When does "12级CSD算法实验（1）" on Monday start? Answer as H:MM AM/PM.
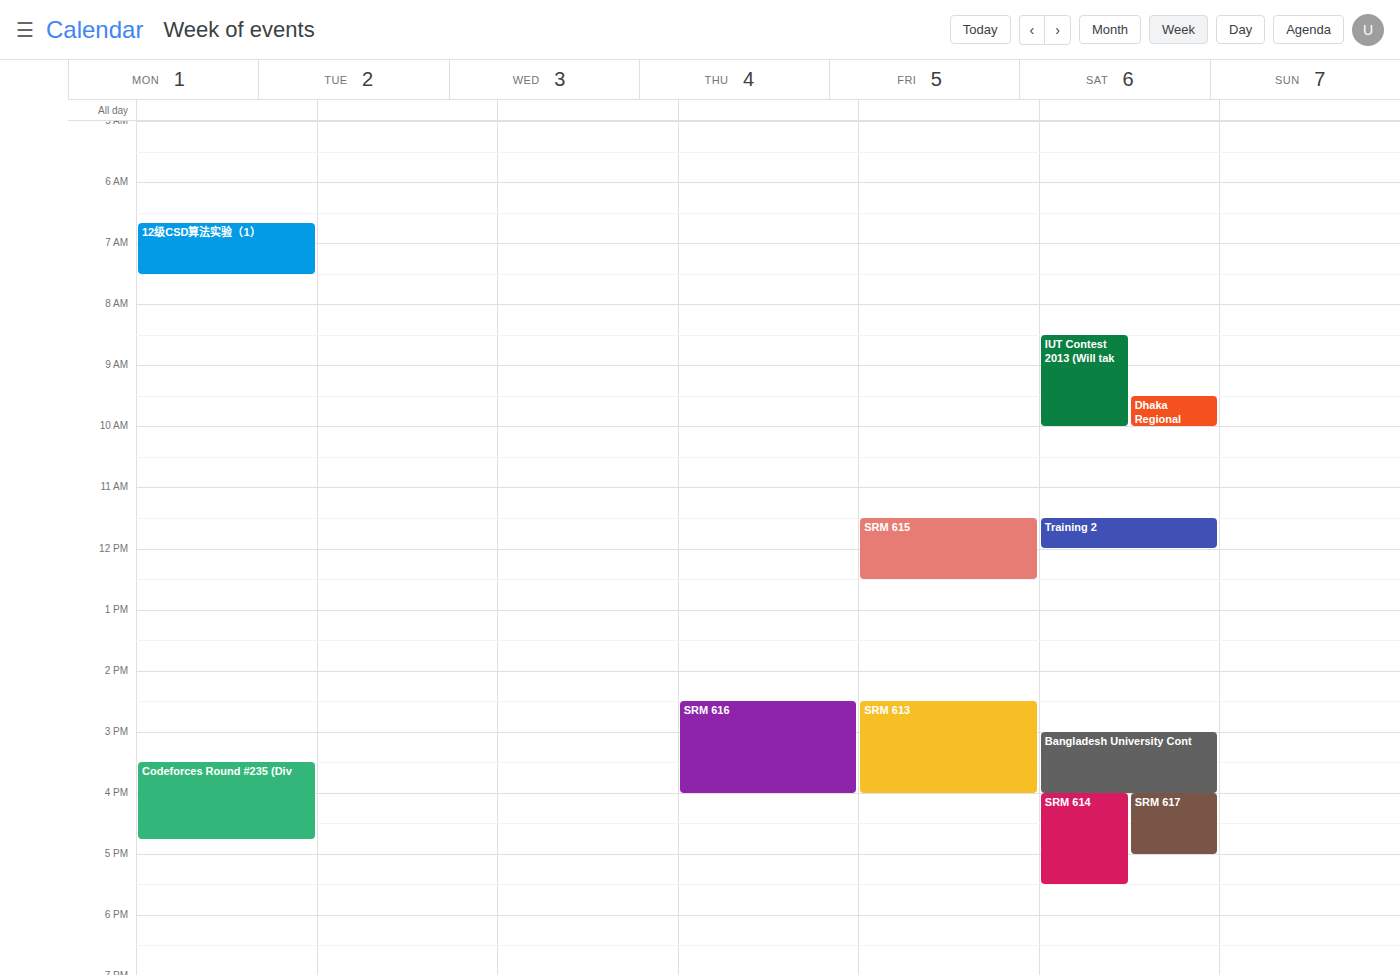
6:40 AM